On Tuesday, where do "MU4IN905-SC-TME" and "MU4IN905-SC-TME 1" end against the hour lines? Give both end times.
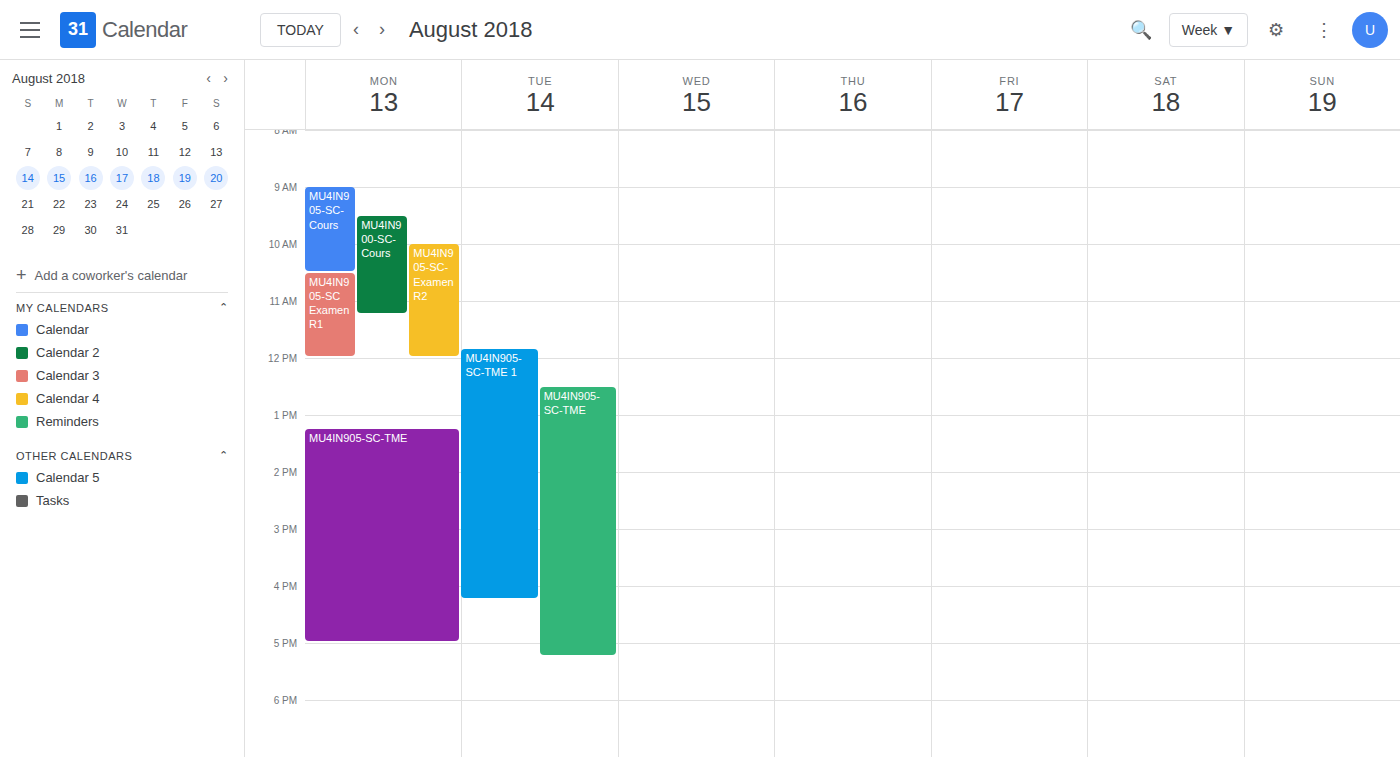
"MU4IN905-SC-TME": 5:15 PM, neither: a quarter of the way from the 5 PM line to the 6 PM line. "MU4IN905-SC-TME 1": 4:15 PM, neither: a quarter of the way from the 4 PM line to the 5 PM line.